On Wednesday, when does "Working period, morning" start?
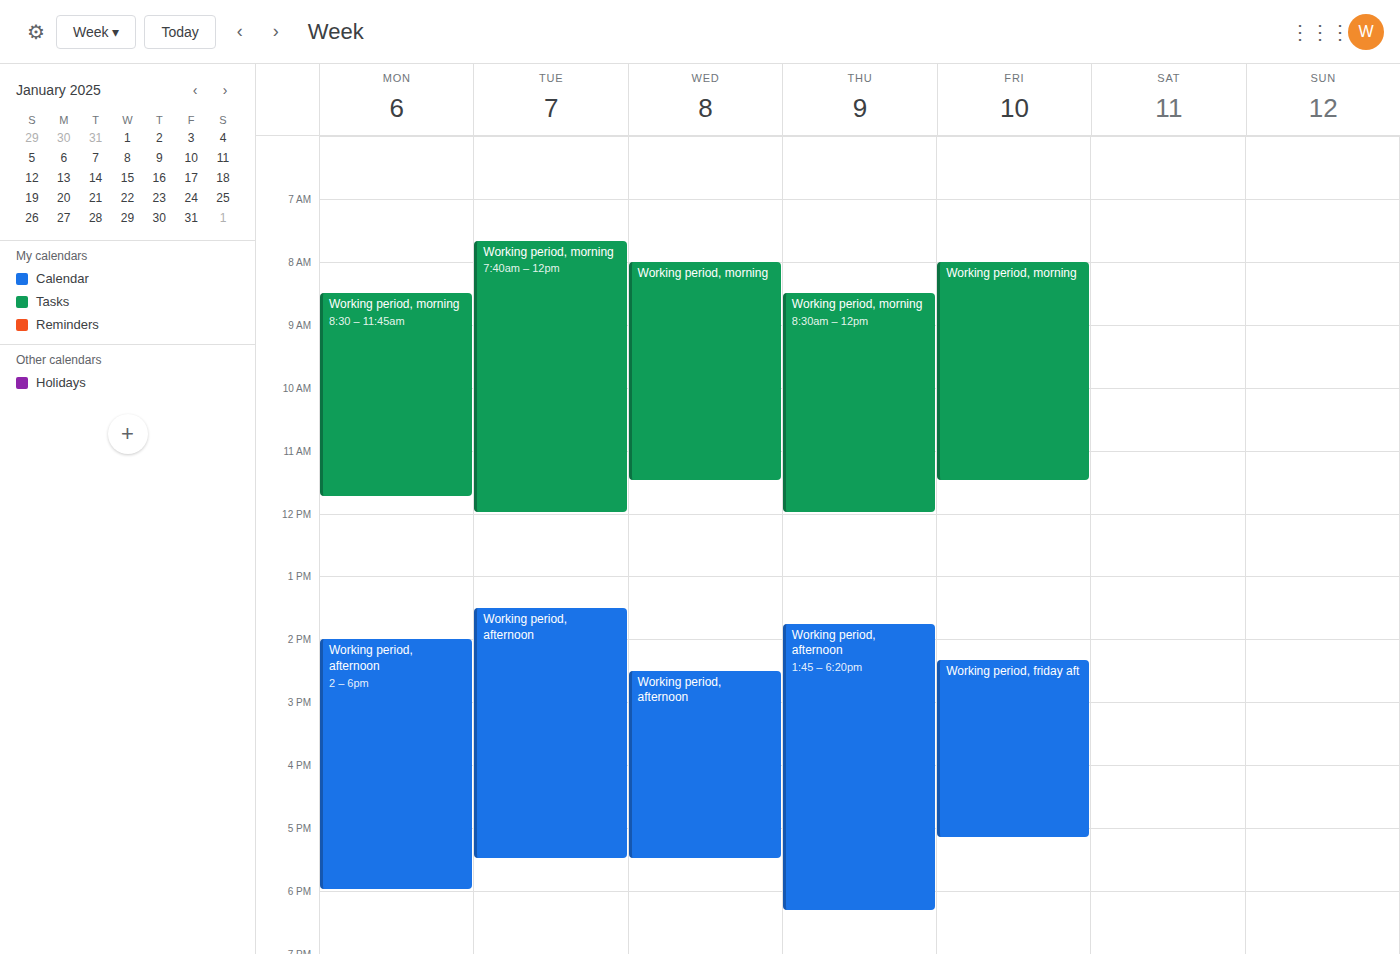
8:00 AM